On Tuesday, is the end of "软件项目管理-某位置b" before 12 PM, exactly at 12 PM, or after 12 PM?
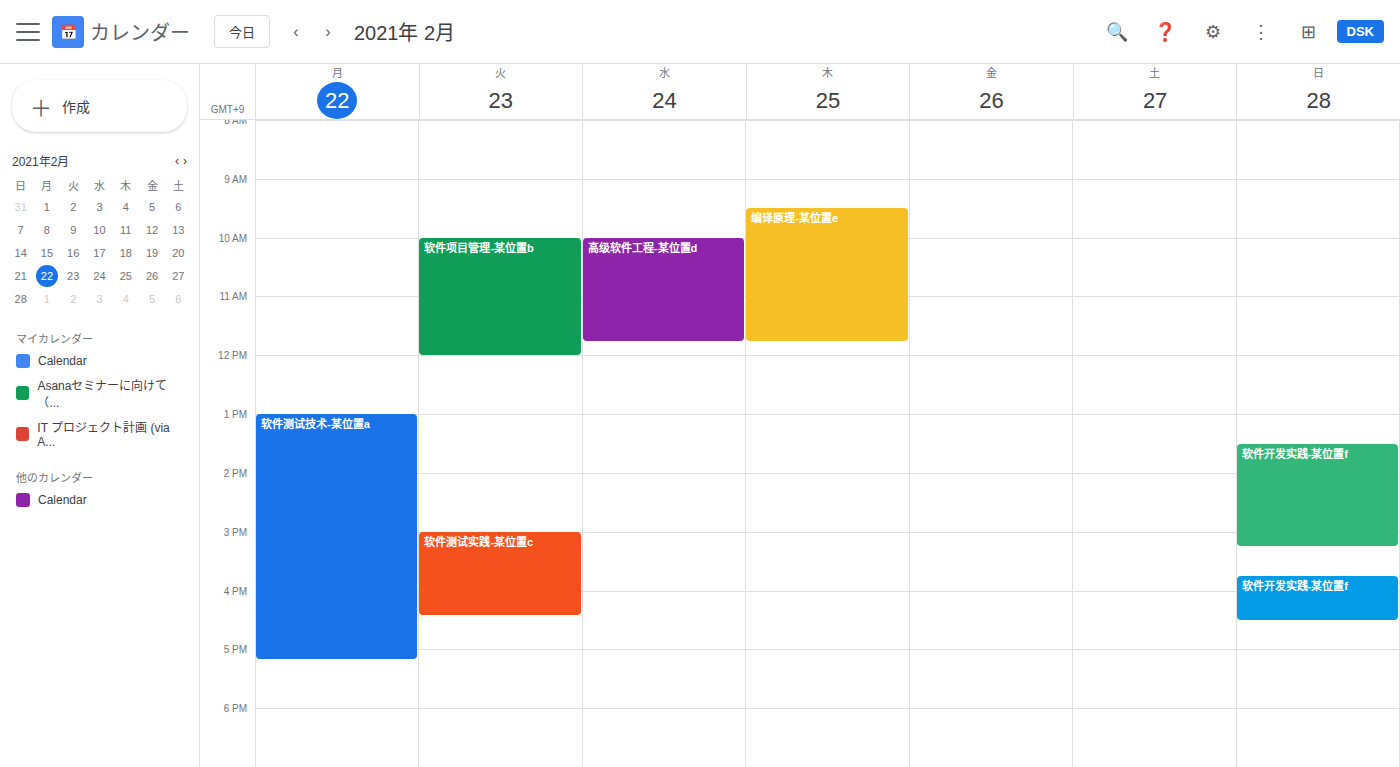
12:00 PM -- exactly at 12 PM, on the 12 PM line.